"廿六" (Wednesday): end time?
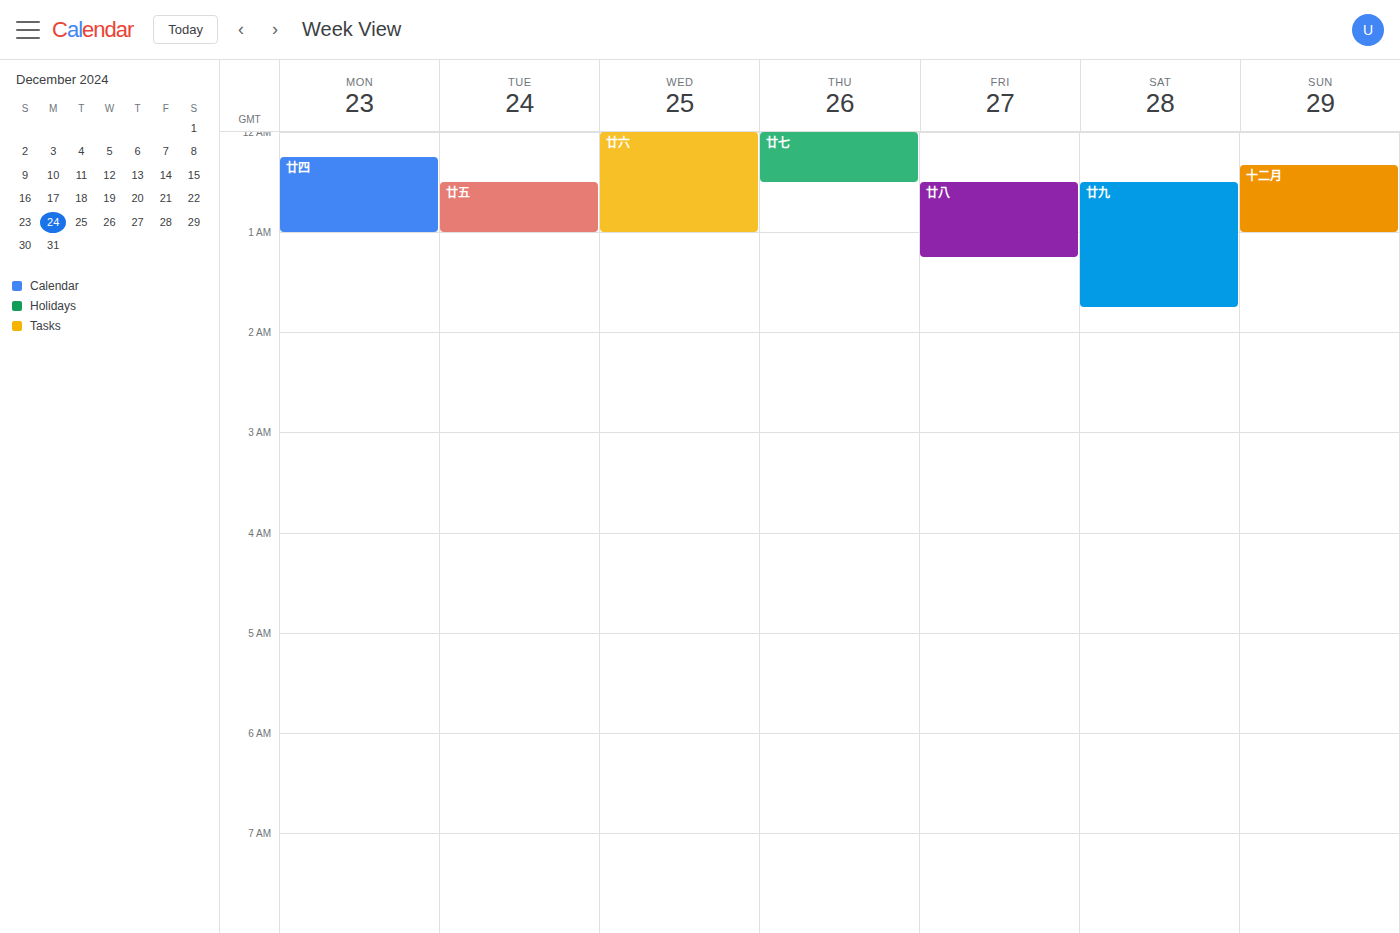
01:00